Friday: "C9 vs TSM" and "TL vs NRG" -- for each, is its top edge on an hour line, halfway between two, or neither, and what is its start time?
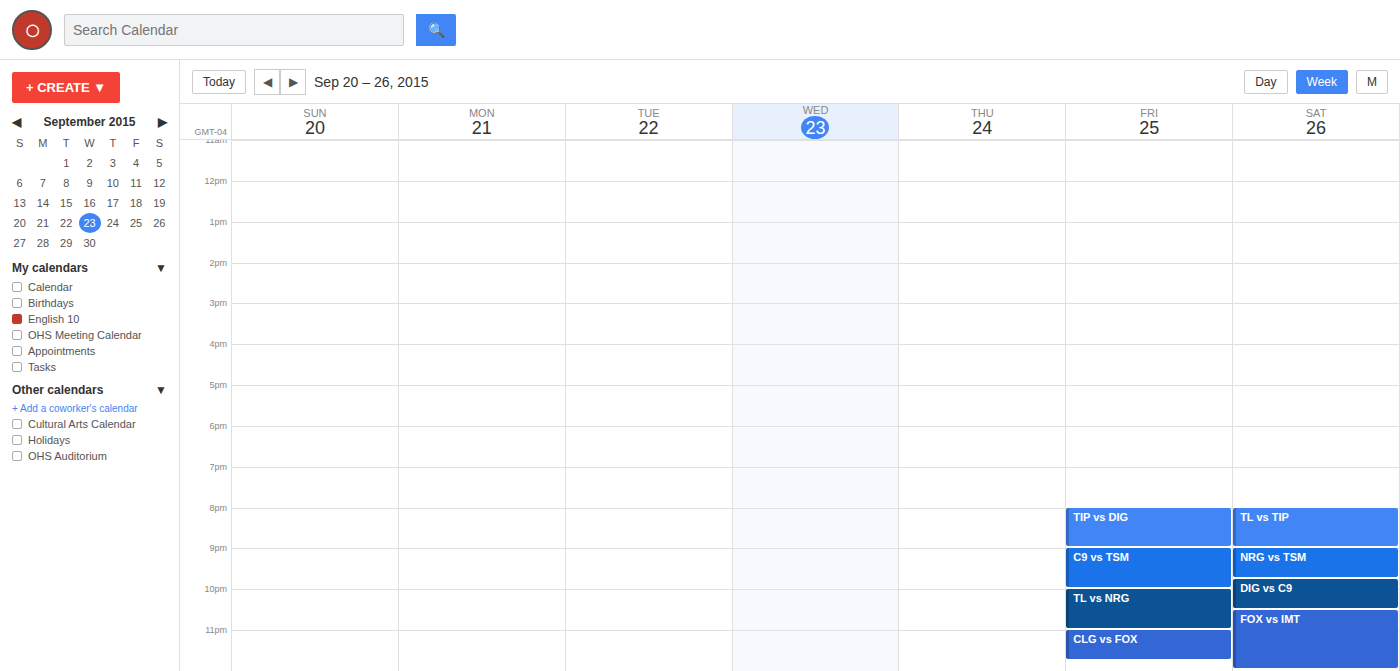
"C9 vs TSM": 9:00 PM, exactly on the 9 PM line. "TL vs NRG": 10:00 PM, exactly on the 10 PM line.